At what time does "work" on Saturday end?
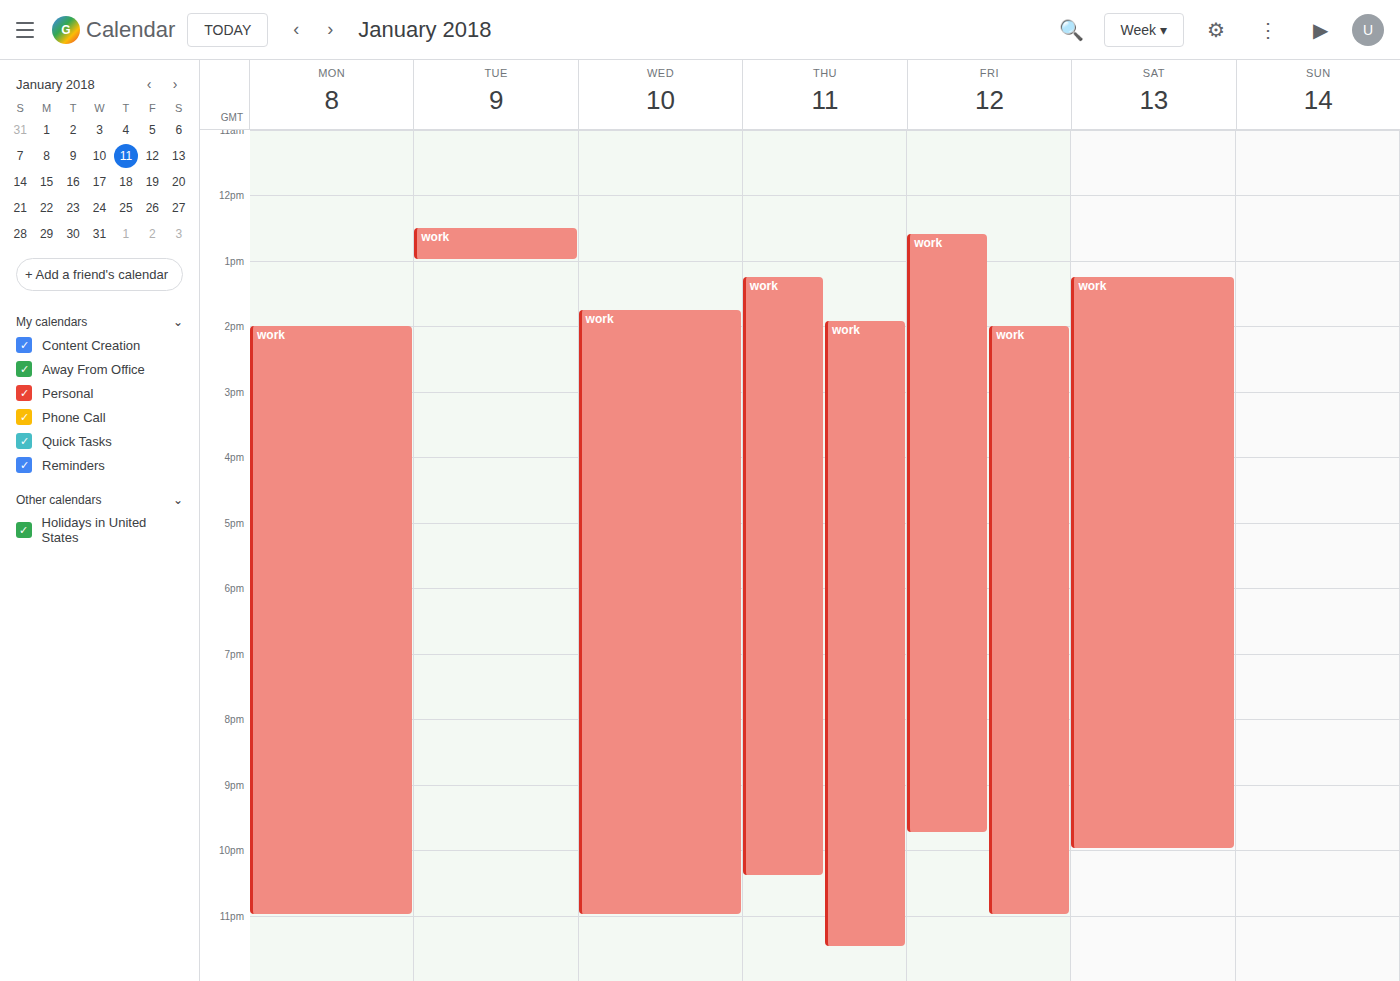
10:00 PM